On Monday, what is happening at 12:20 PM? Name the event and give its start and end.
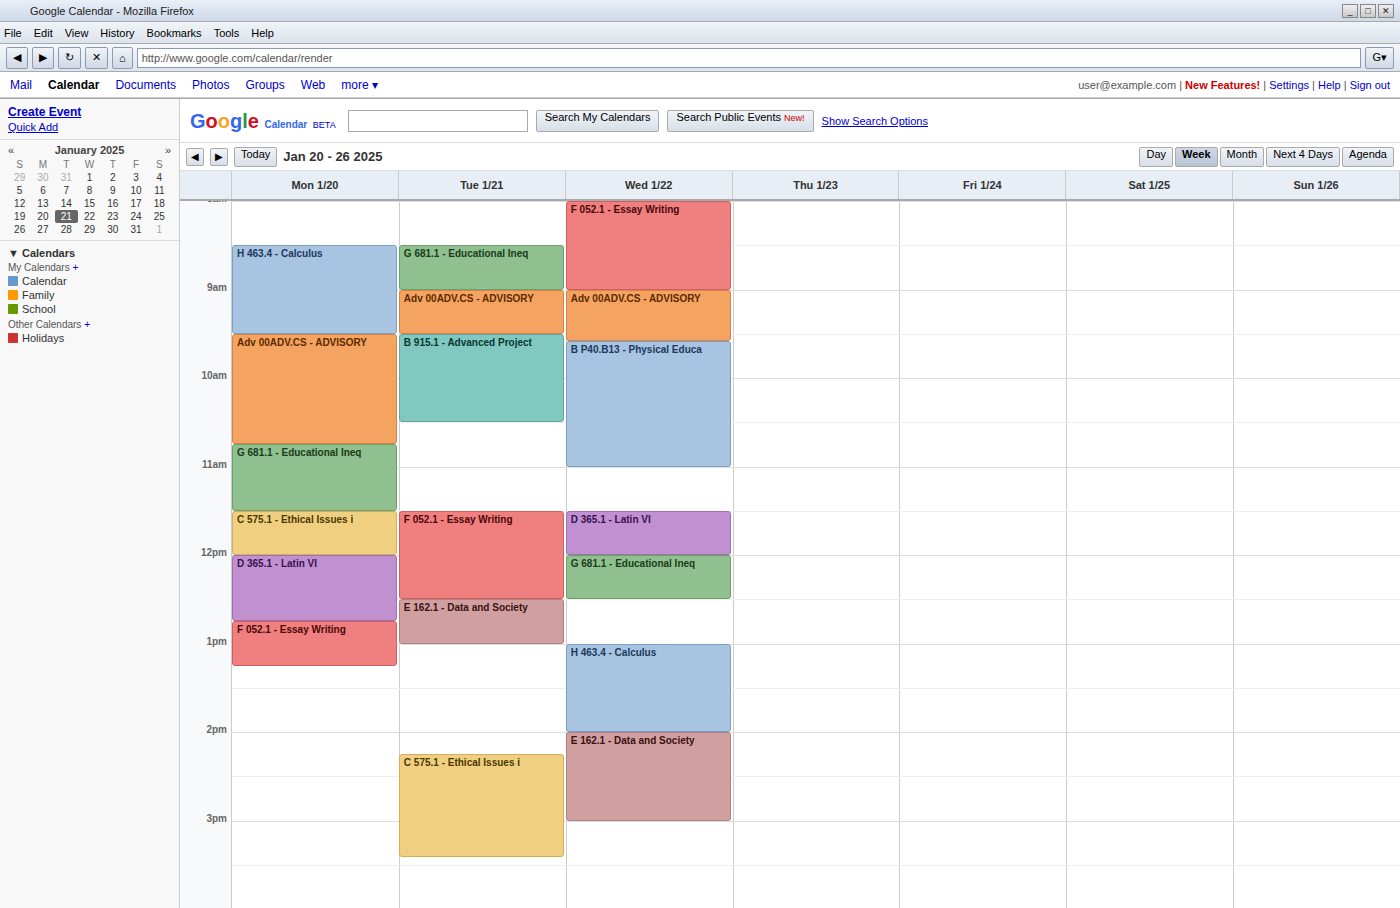
"D 365.1 - Latin VI", 12:00 PM to 12:45 PM